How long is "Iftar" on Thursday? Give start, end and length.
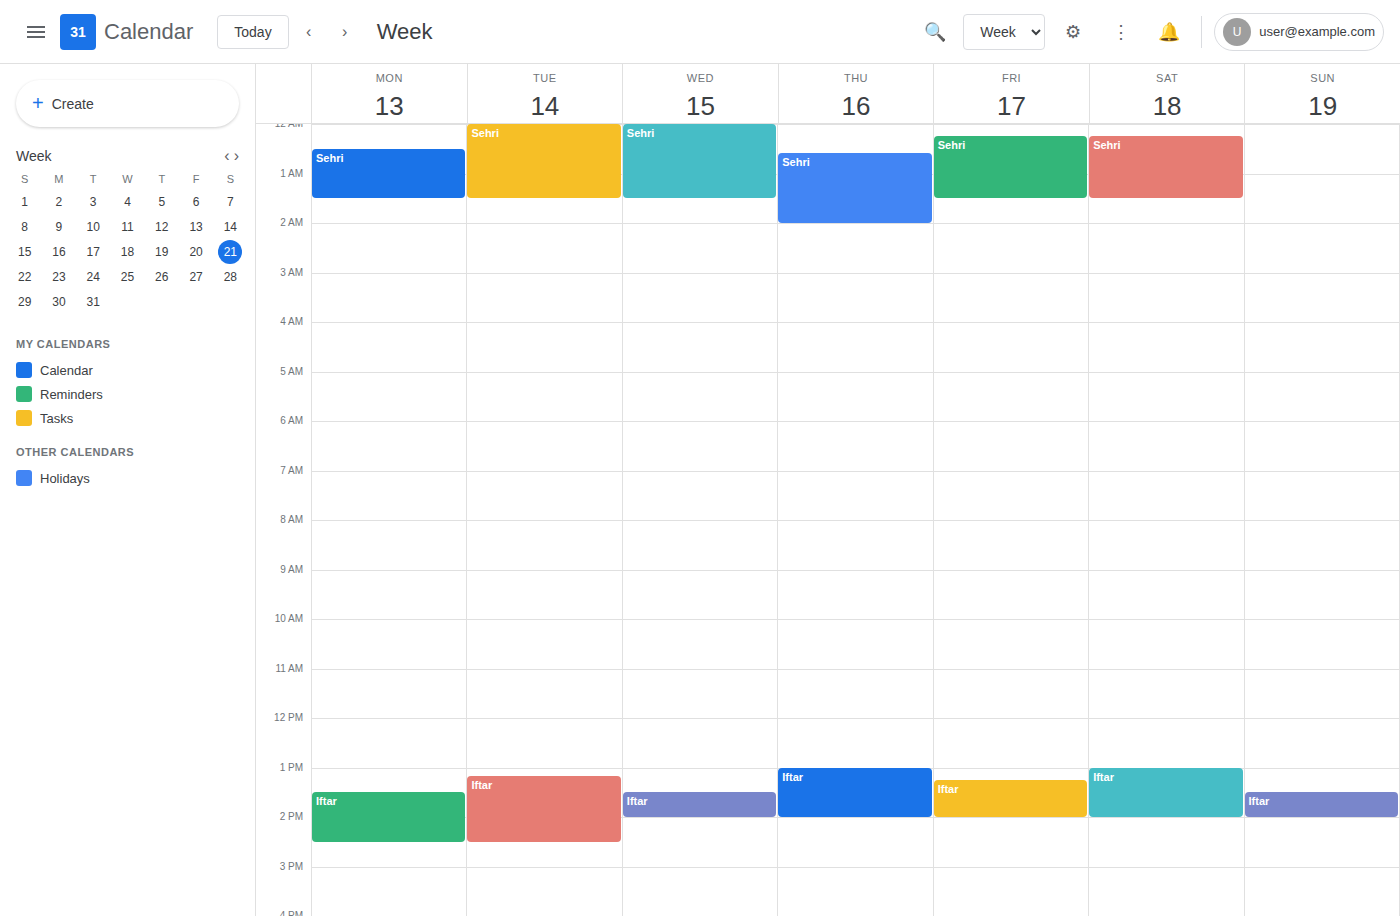
1:00 PM to 2:00 PM, 1 hour